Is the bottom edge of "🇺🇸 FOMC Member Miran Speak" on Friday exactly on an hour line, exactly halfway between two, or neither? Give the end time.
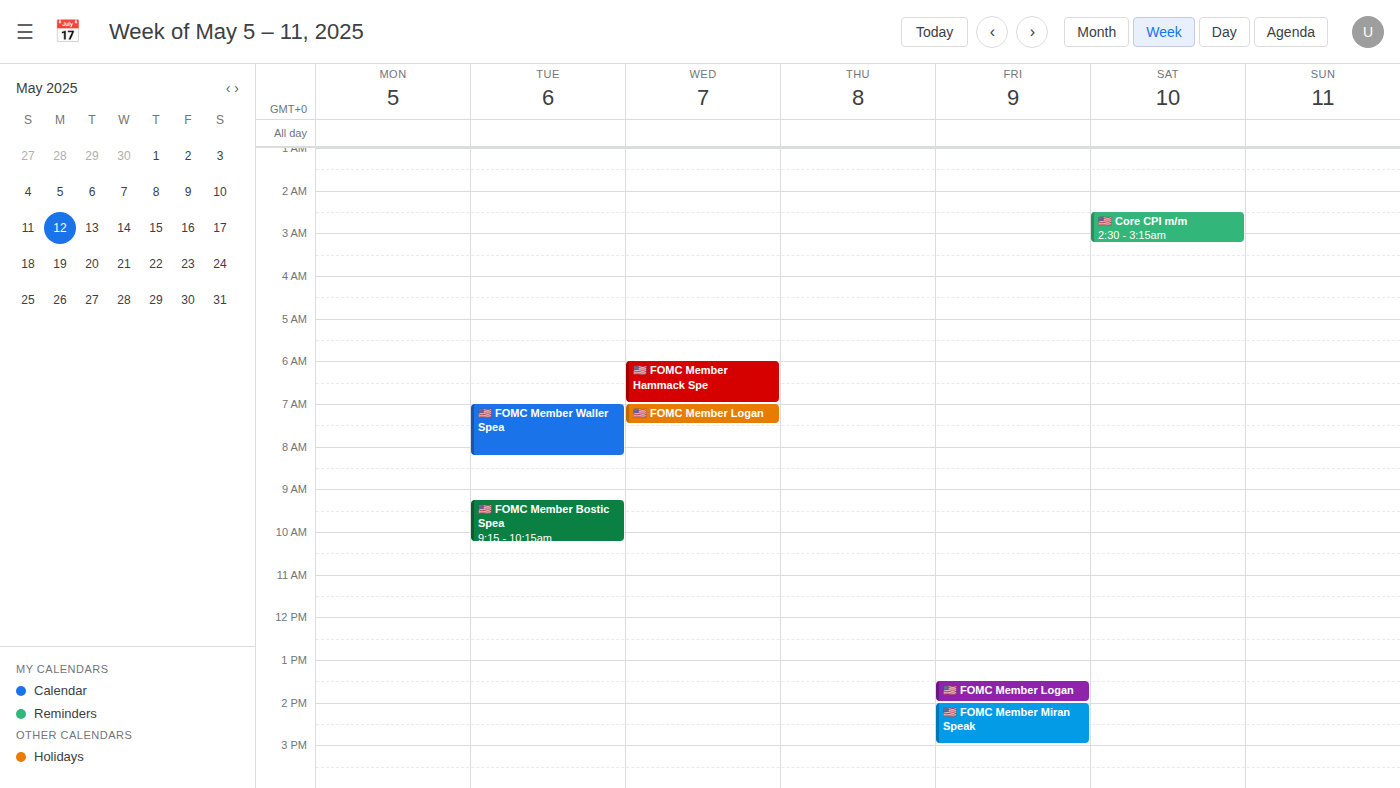
15:00 -- exactly on the 15:00 line.